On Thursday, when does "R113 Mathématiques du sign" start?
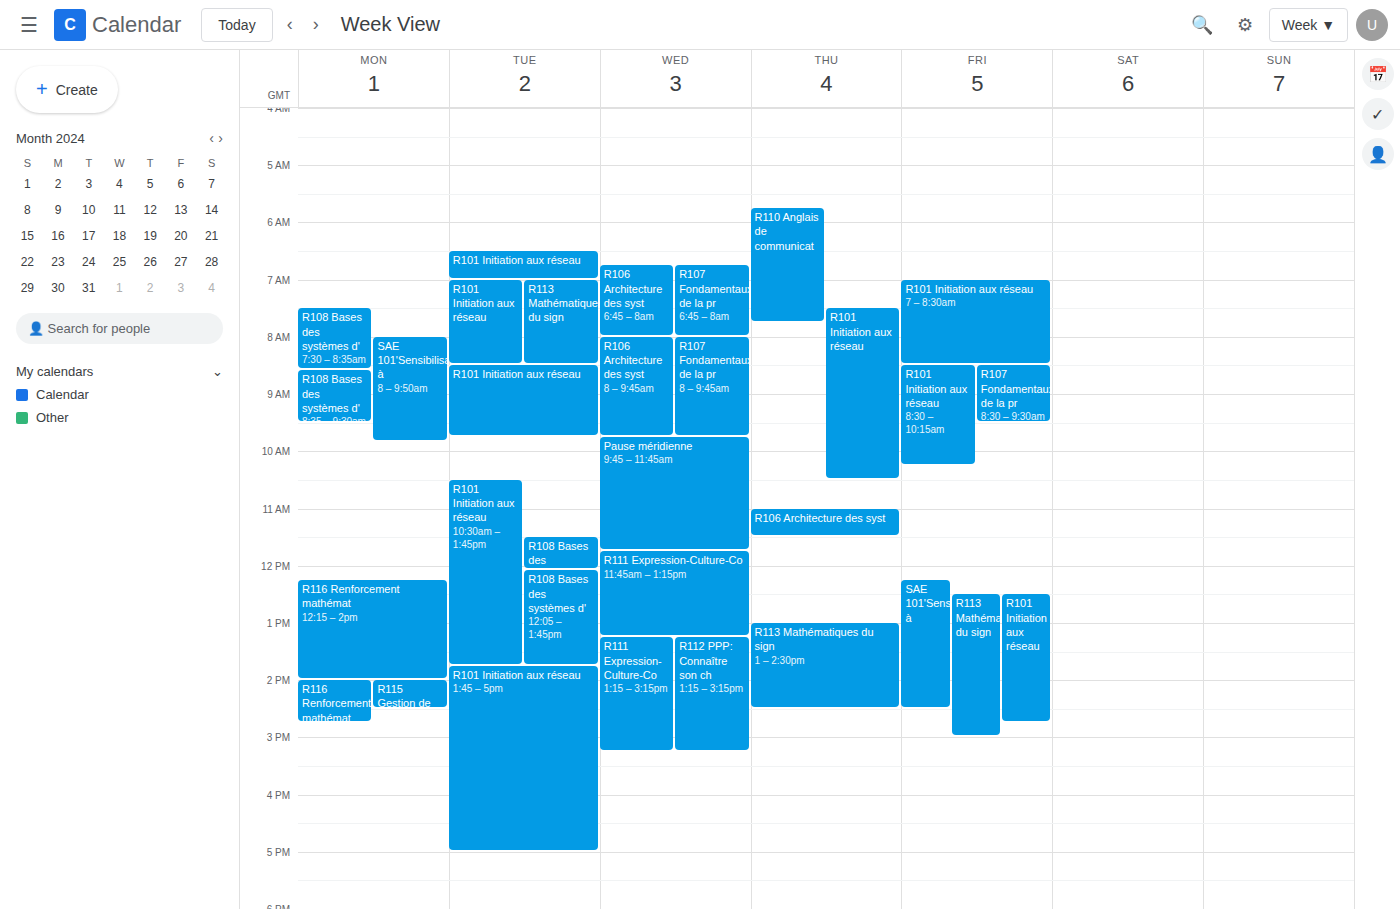
13:00